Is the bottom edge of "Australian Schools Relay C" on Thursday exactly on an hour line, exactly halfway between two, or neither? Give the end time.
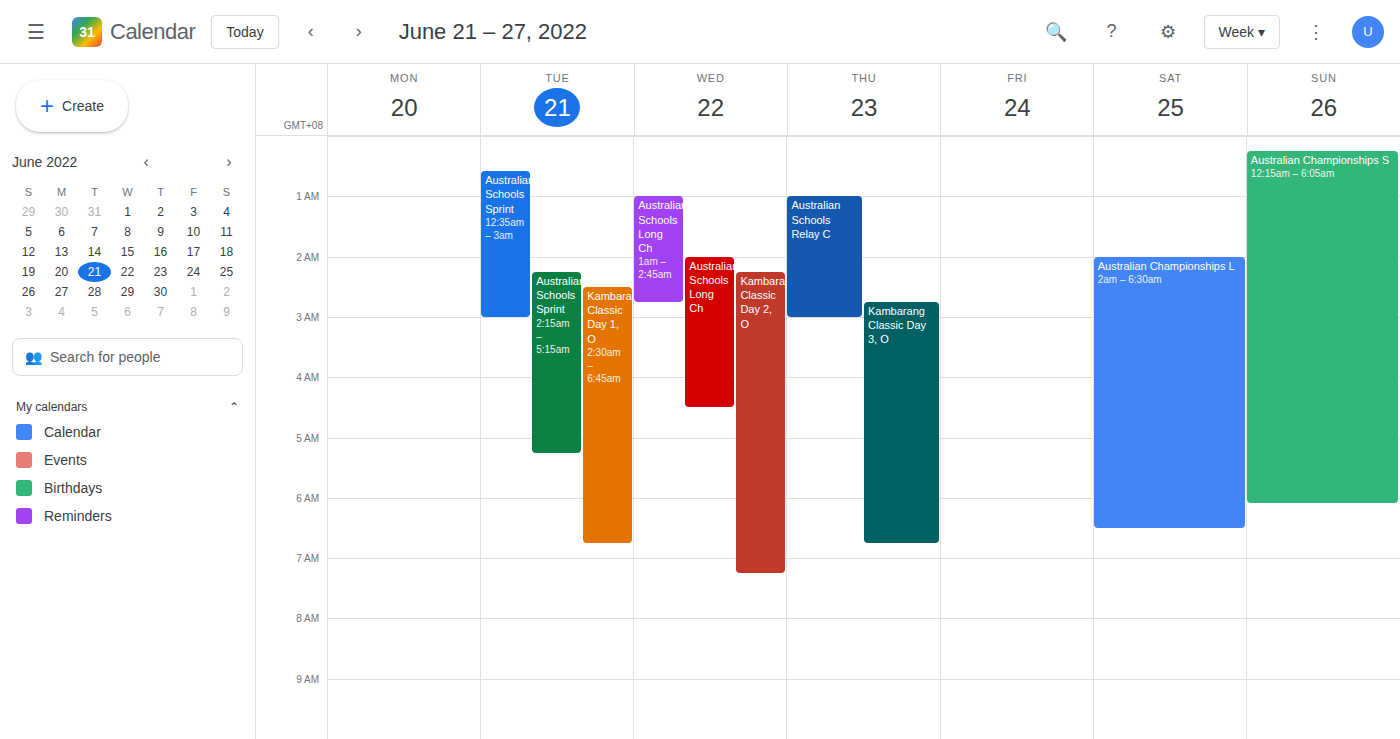
3:00 AM -- exactly on the 3 AM line.